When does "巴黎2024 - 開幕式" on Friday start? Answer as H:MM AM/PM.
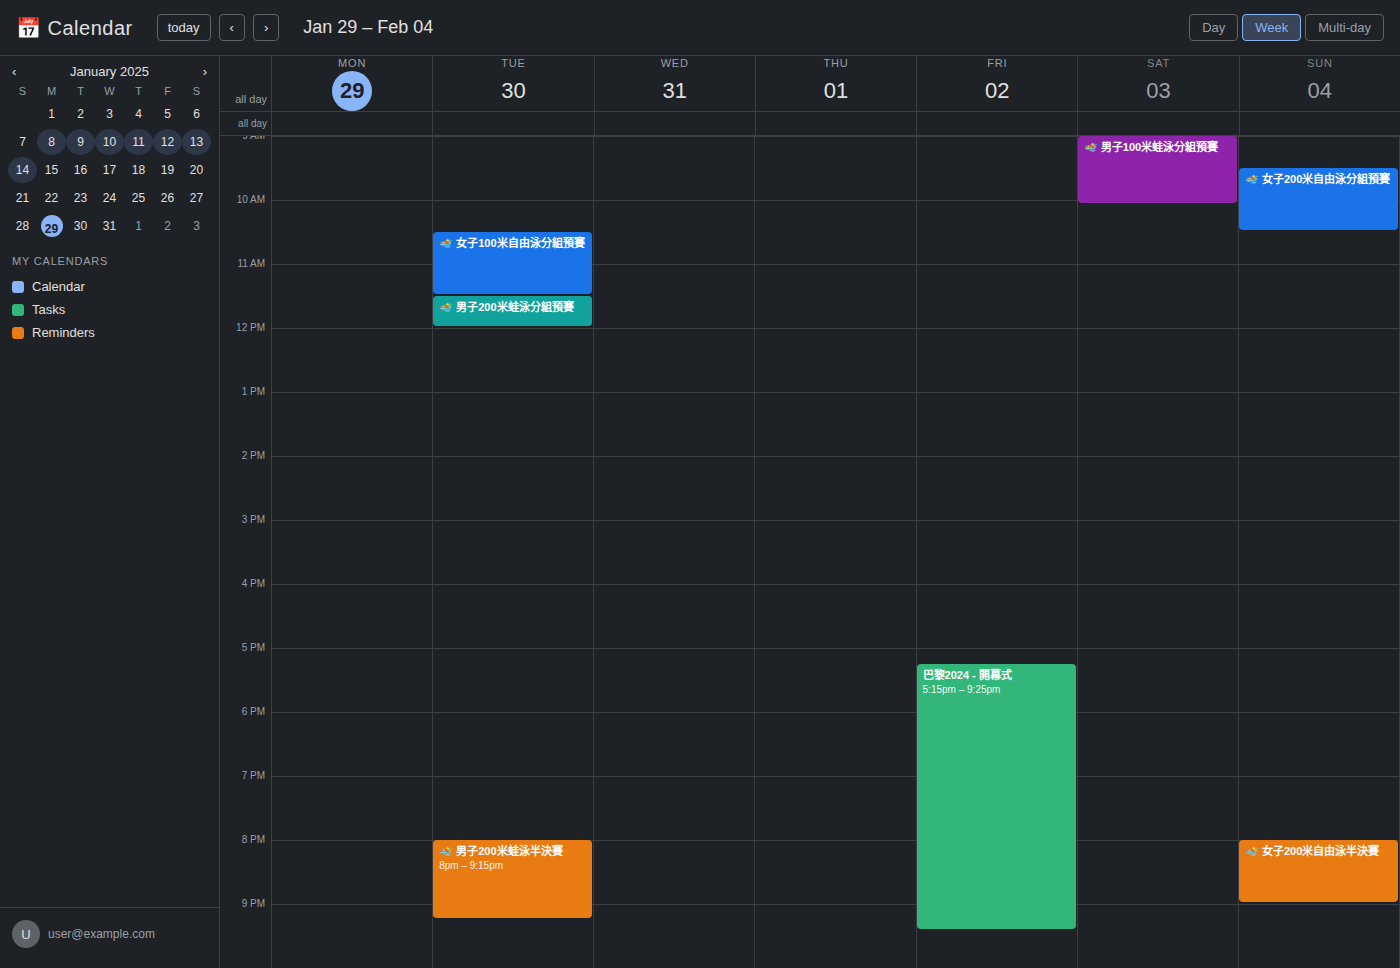
5:15 PM